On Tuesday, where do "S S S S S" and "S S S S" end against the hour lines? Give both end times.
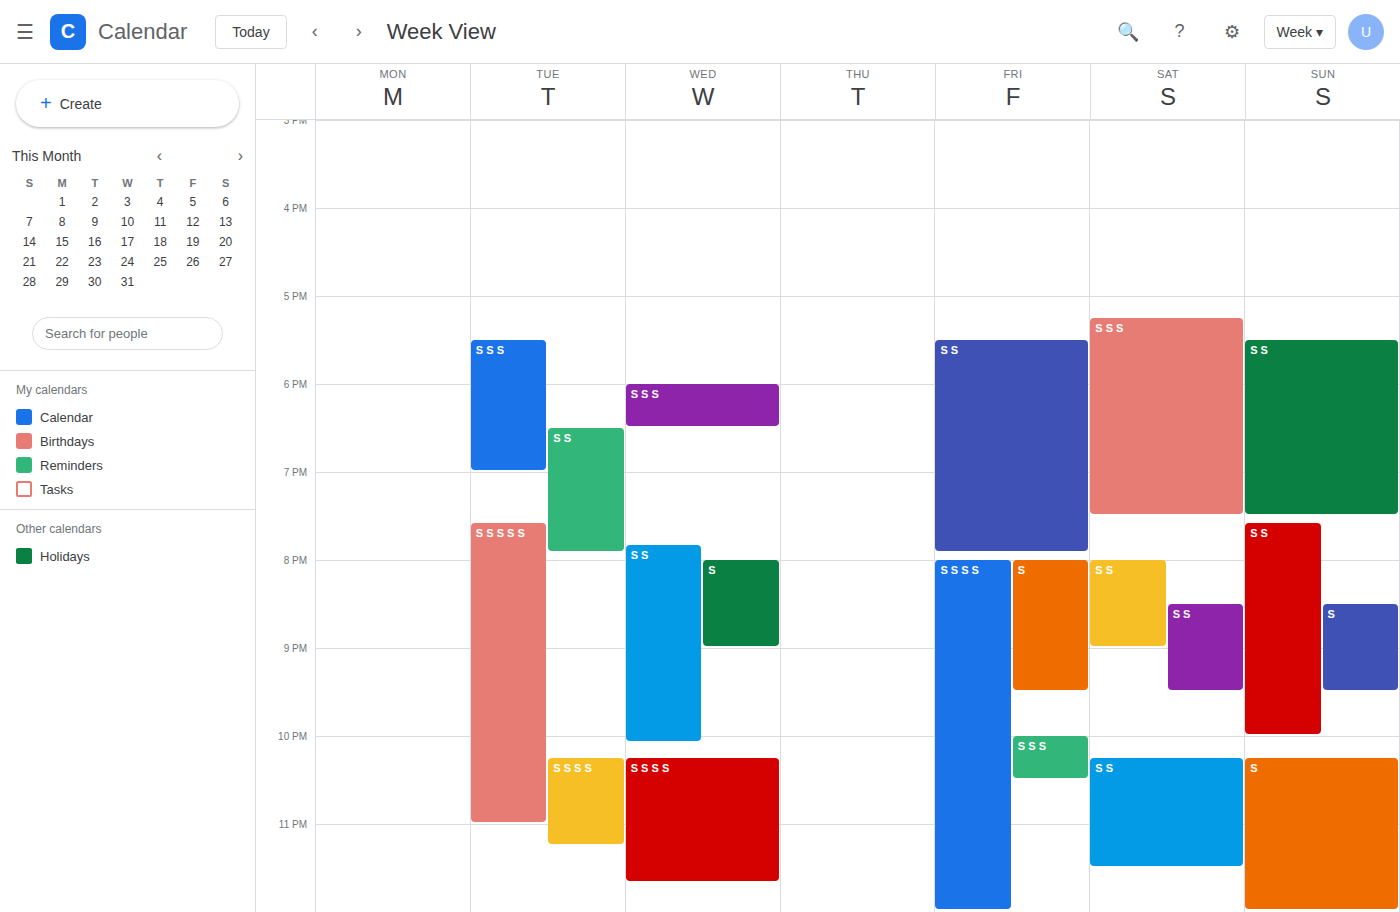
"S S S S S": 11:00 PM, exactly on the 11 PM line. "S S S S": 11:15 PM, neither: a quarter of the way from the 11 PM line to the 12 AM line.